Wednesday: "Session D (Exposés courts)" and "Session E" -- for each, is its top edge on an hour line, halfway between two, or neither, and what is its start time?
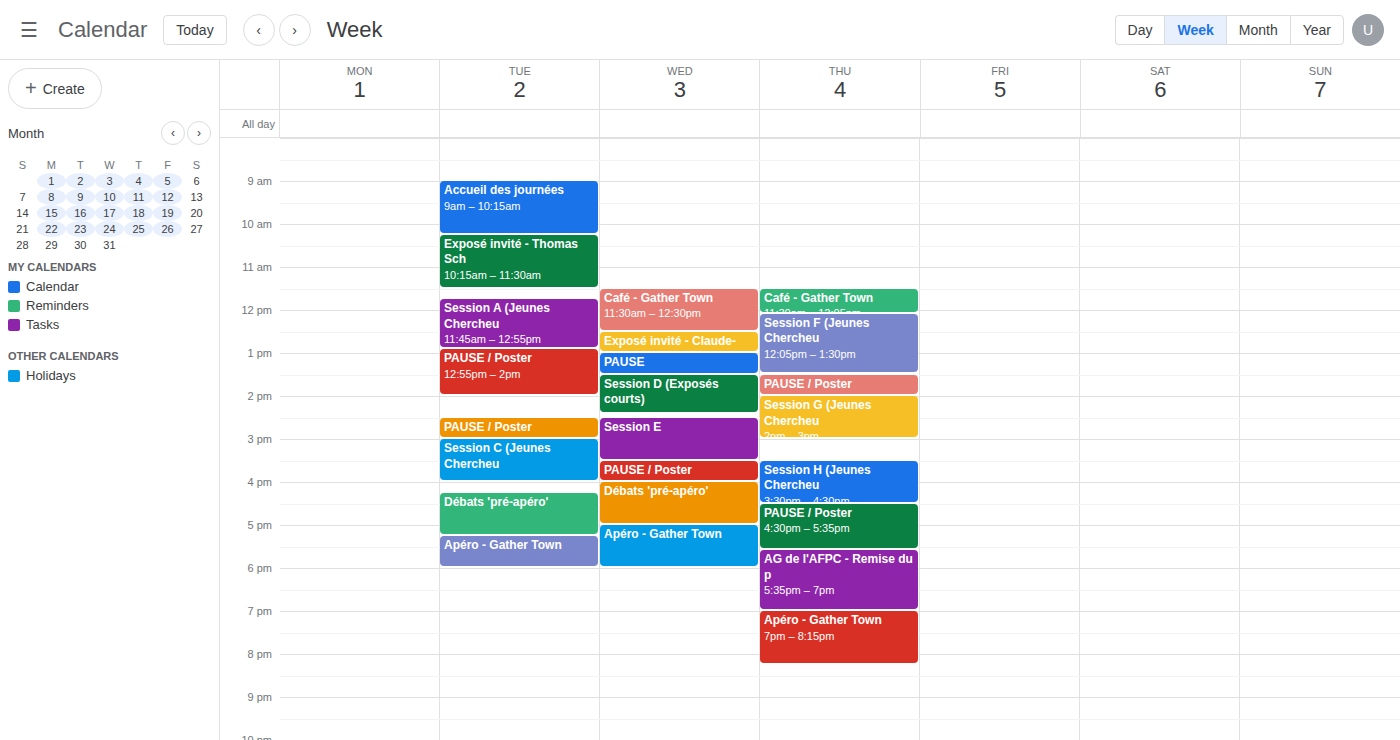
"Session D (Exposés courts)": 13:30, halfway between the 13:00 and 14:00 lines. "Session E": 14:30, halfway between the 14:00 and 15:00 lines.